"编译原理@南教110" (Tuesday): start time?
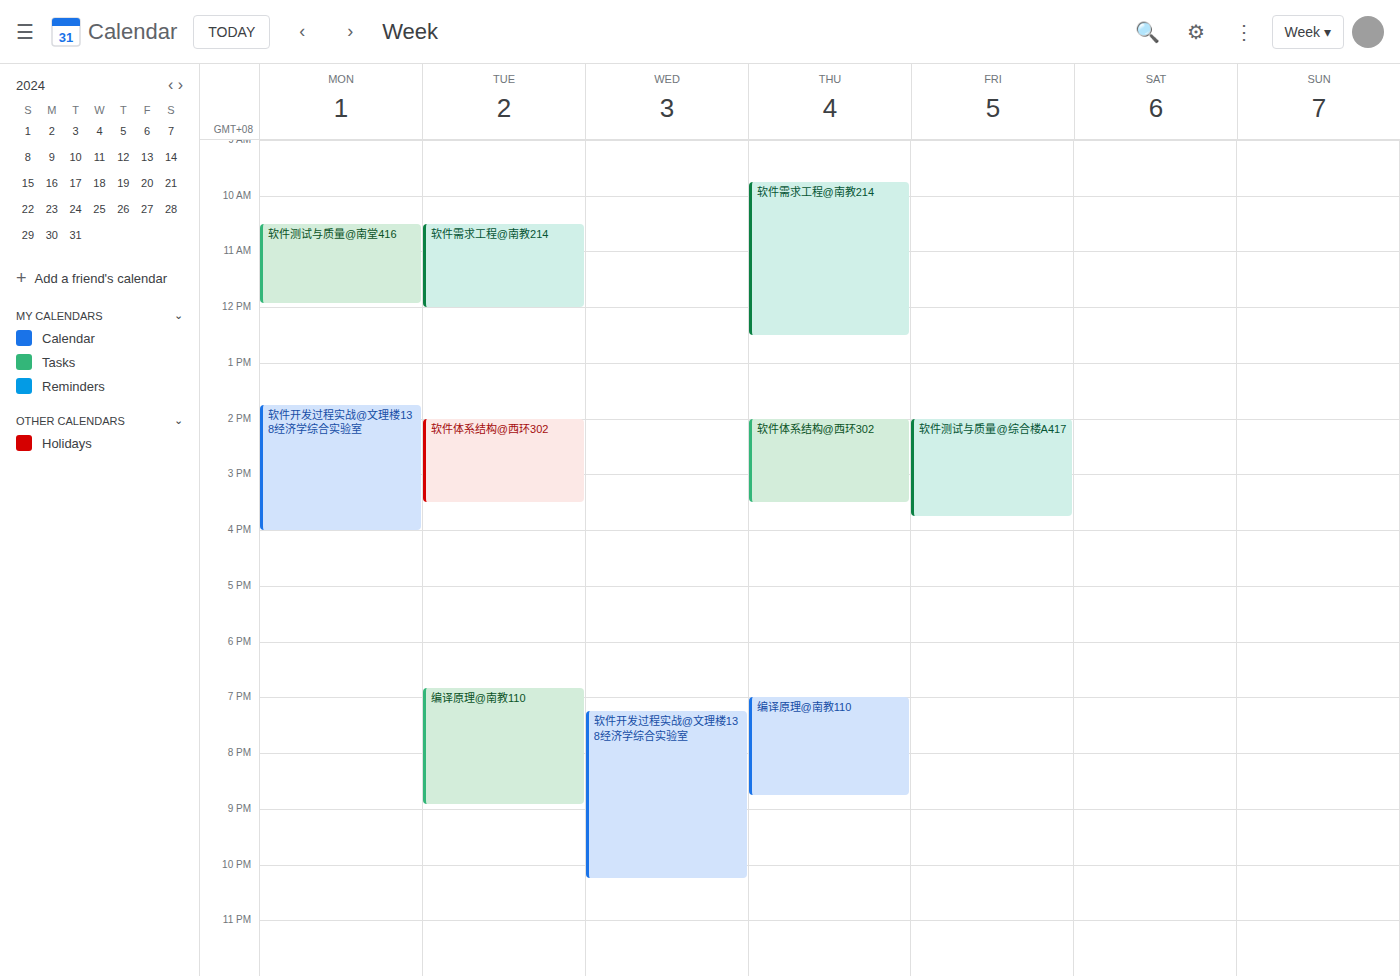
6:50 PM